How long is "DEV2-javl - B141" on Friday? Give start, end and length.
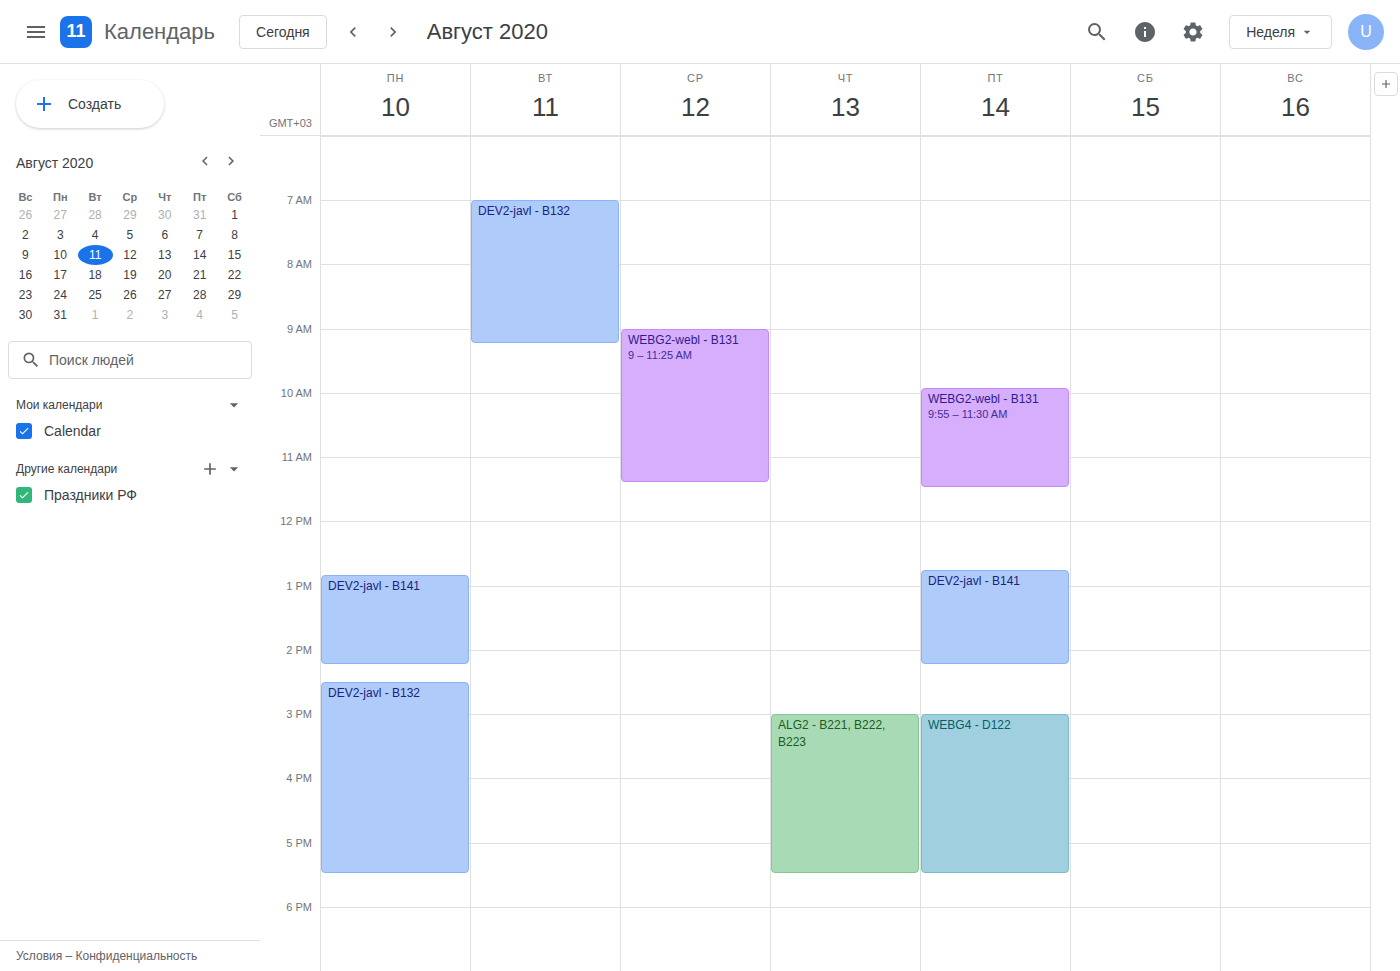
12:45 PM to 2:15 PM, 1 hour 30 minutes